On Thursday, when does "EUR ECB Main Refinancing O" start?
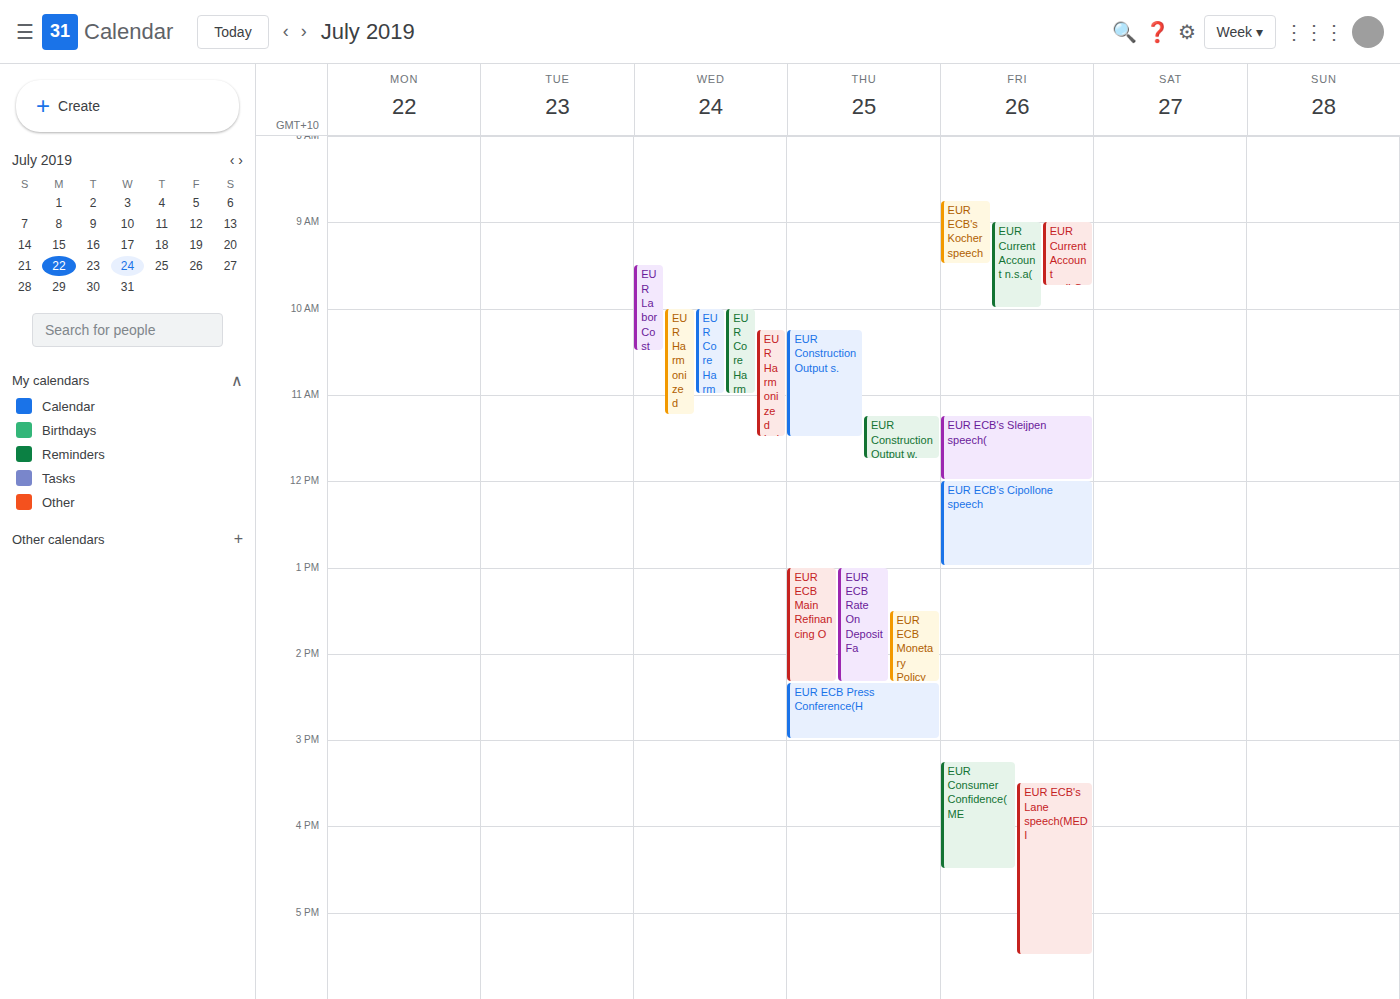
1:00 PM